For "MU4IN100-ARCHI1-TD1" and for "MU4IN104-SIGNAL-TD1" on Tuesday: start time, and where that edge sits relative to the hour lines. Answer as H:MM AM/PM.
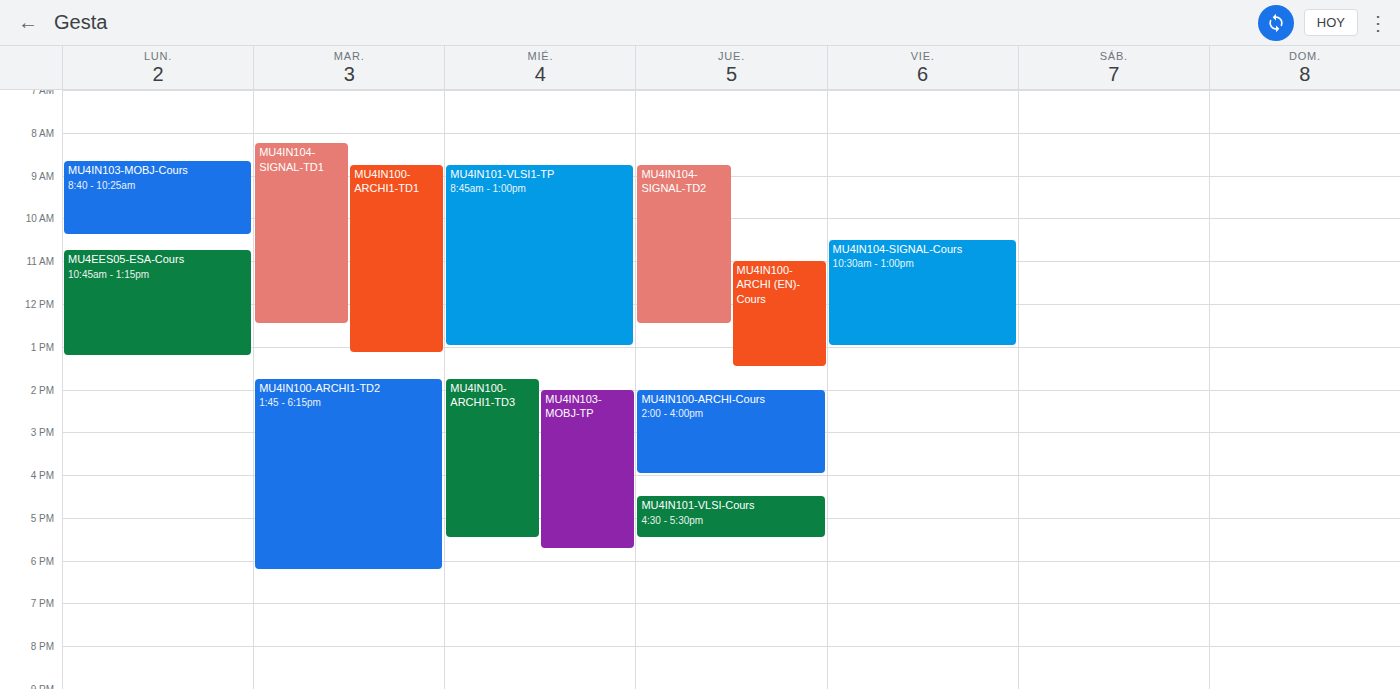
"MU4IN100-ARCHI1-TD1": 8:45 AM, neither: three quarters of the way from the 8 AM line to the 9 AM line. "MU4IN104-SIGNAL-TD1": 8:15 AM, neither: a quarter of the way from the 8 AM line to the 9 AM line.